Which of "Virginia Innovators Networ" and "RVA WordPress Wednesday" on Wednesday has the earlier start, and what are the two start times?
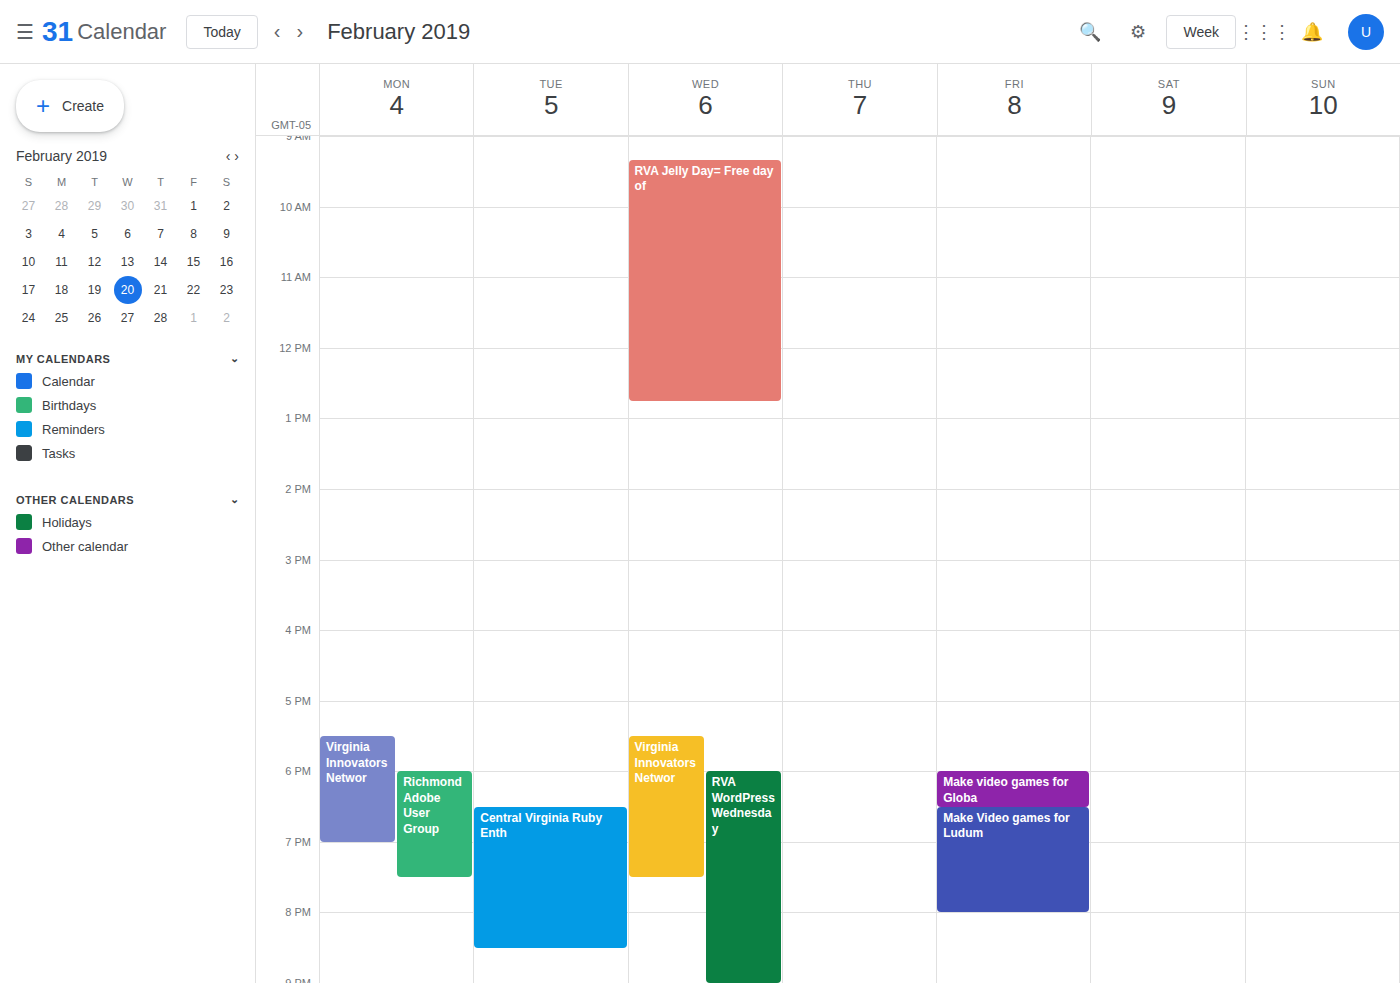
"Virginia Innovators Networ" 17:30; "RVA WordPress Wednesday" 18:00.